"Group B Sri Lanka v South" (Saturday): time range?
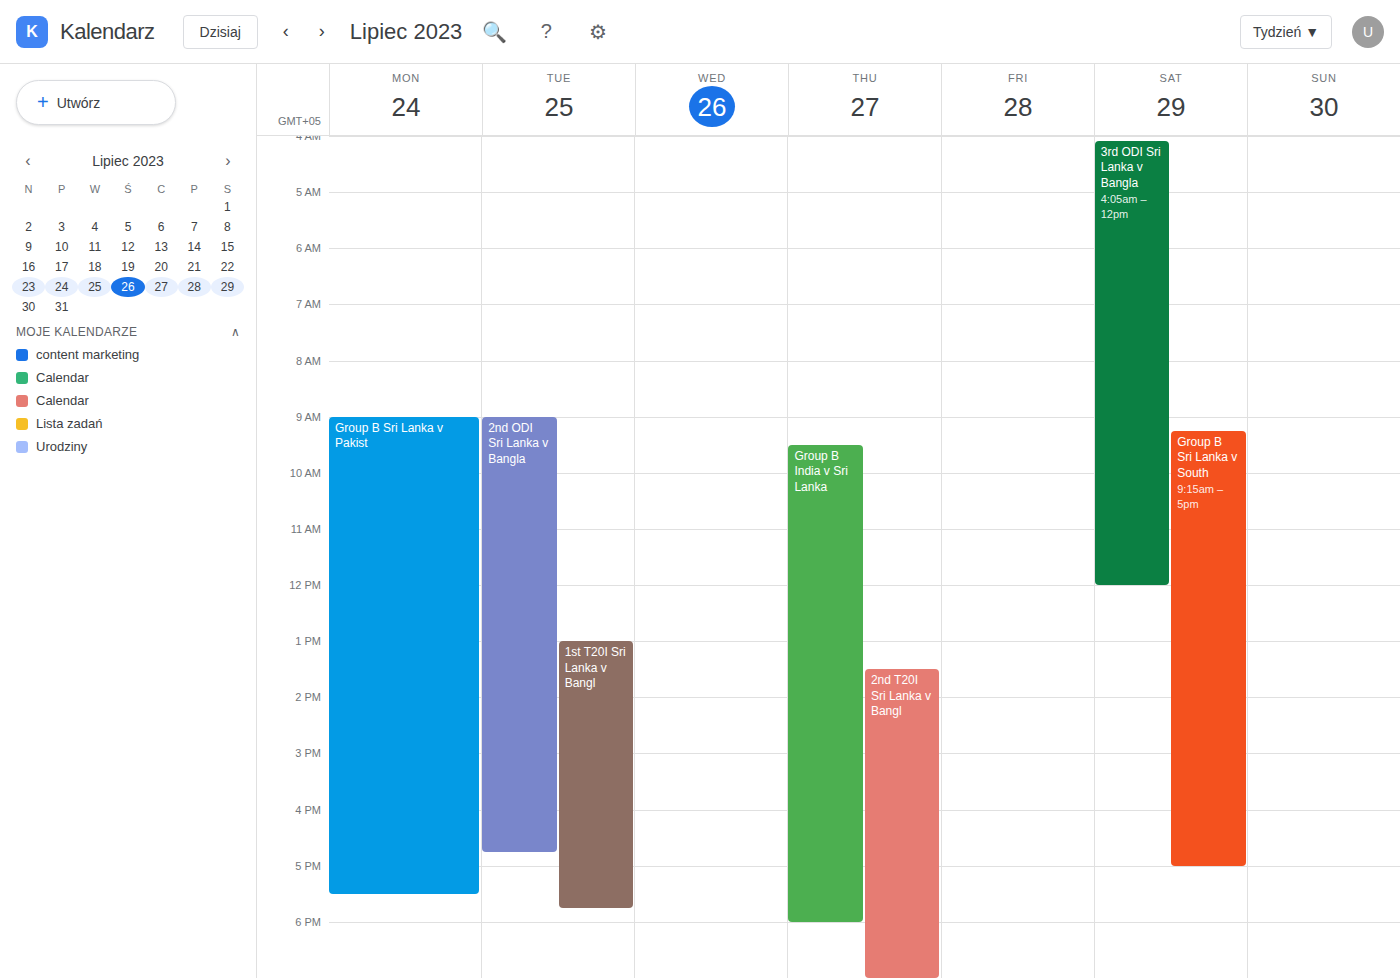
9:15 AM to 5:00 PM